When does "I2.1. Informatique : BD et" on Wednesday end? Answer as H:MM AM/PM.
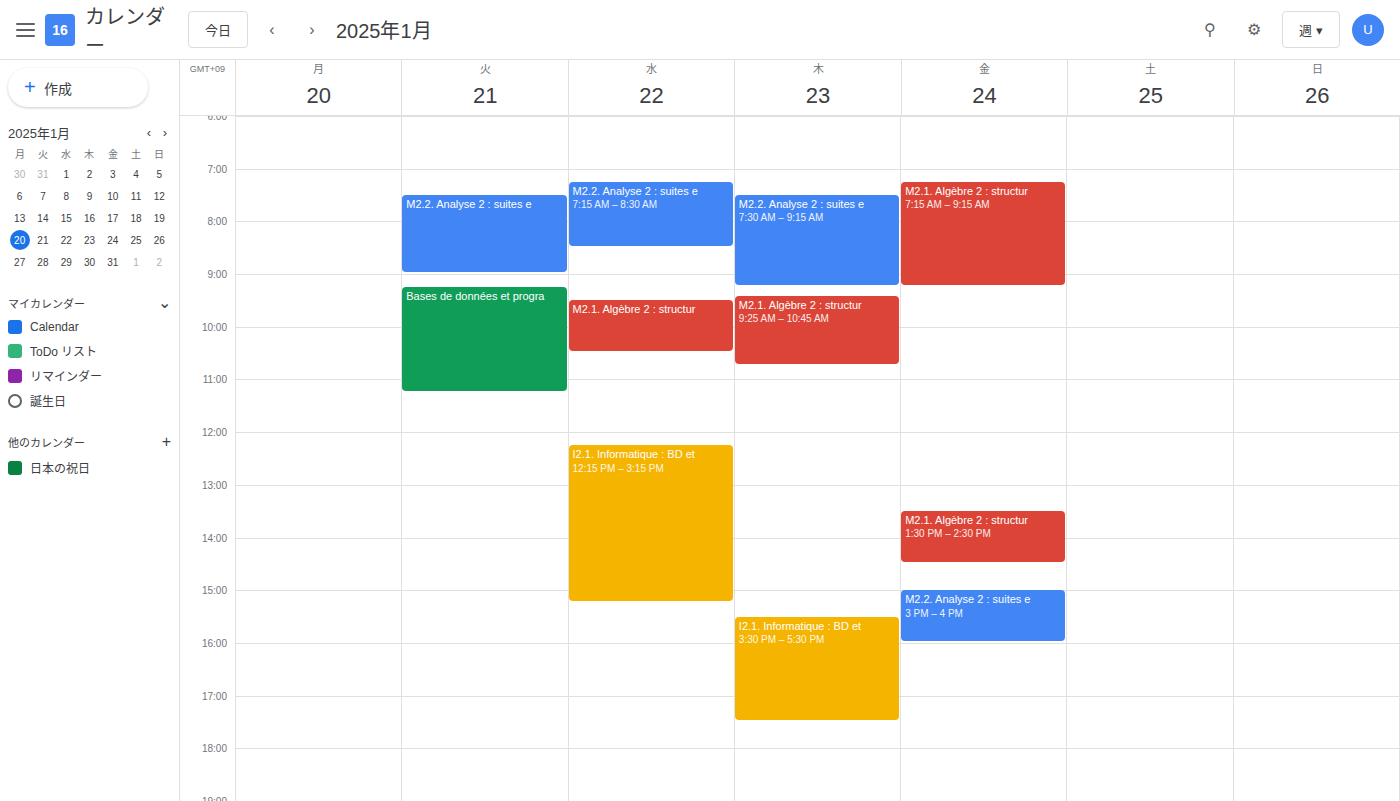
3:15 PM